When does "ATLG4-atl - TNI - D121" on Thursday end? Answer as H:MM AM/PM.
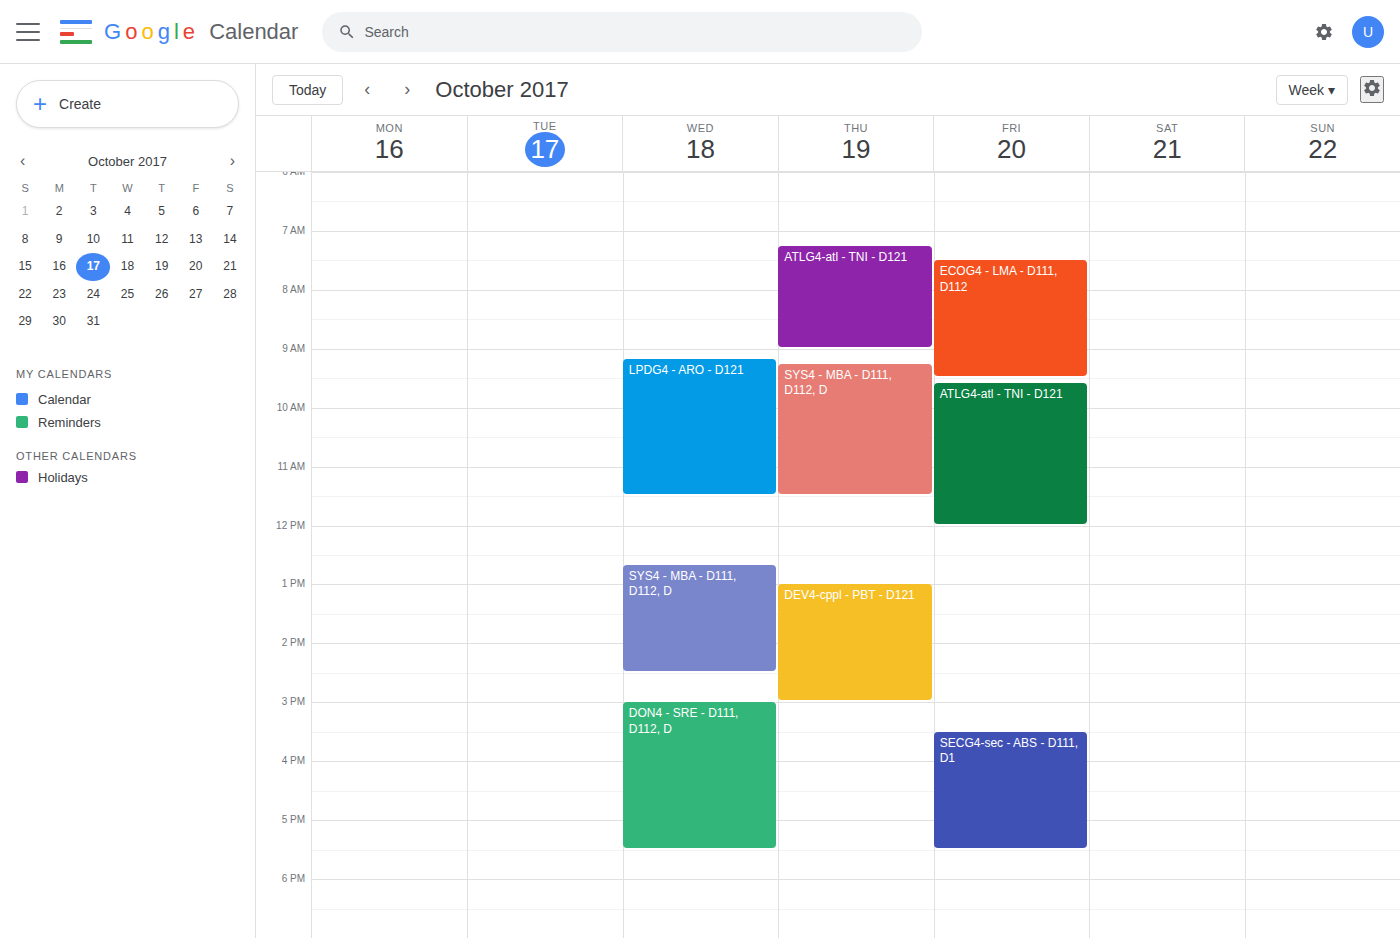
9:00 AM